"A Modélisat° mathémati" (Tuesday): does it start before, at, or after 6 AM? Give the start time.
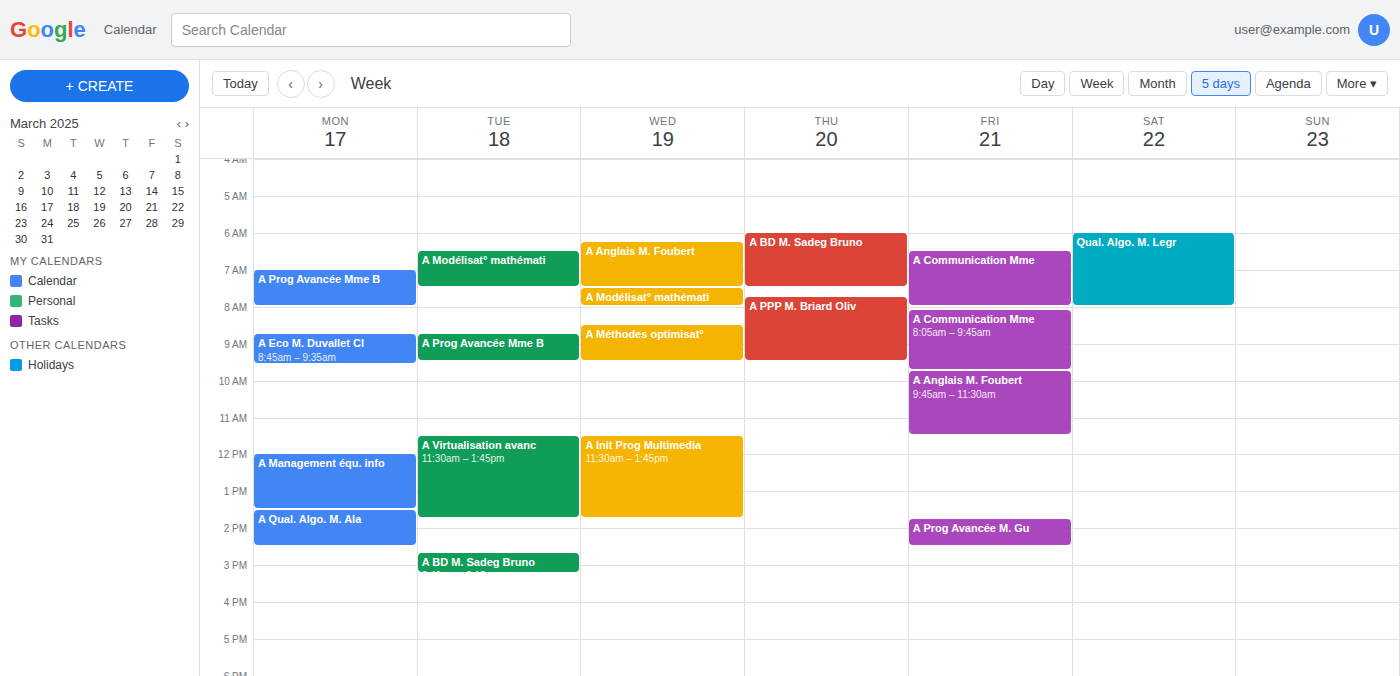
6:30 AM -- after 6 AM, 30 minutes below the 6 AM line.